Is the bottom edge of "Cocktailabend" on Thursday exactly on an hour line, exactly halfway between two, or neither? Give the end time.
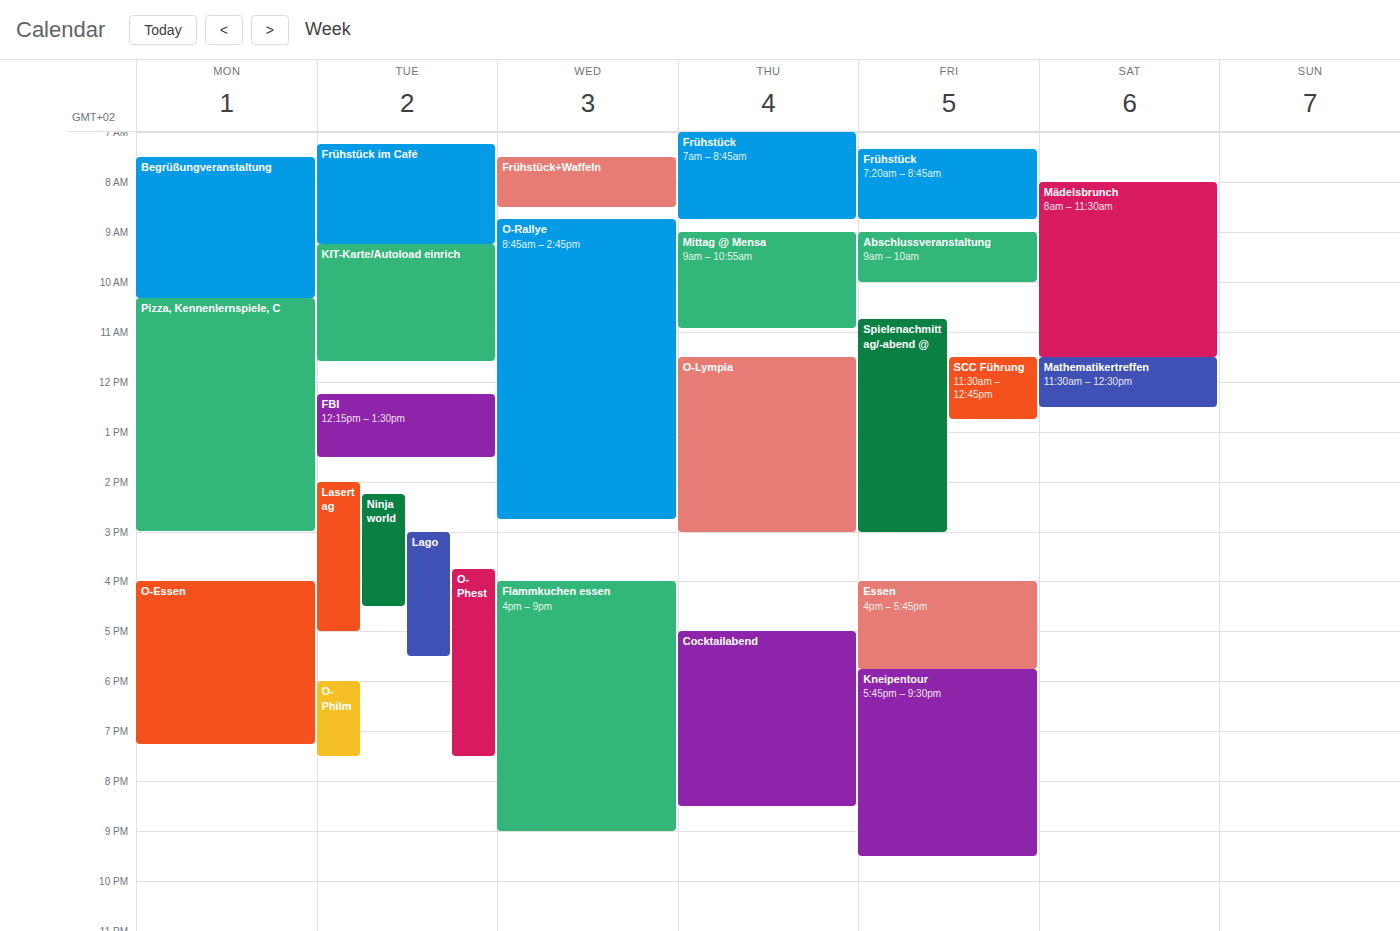
8:30 PM -- halfway between the 8 PM and 9 PM lines.